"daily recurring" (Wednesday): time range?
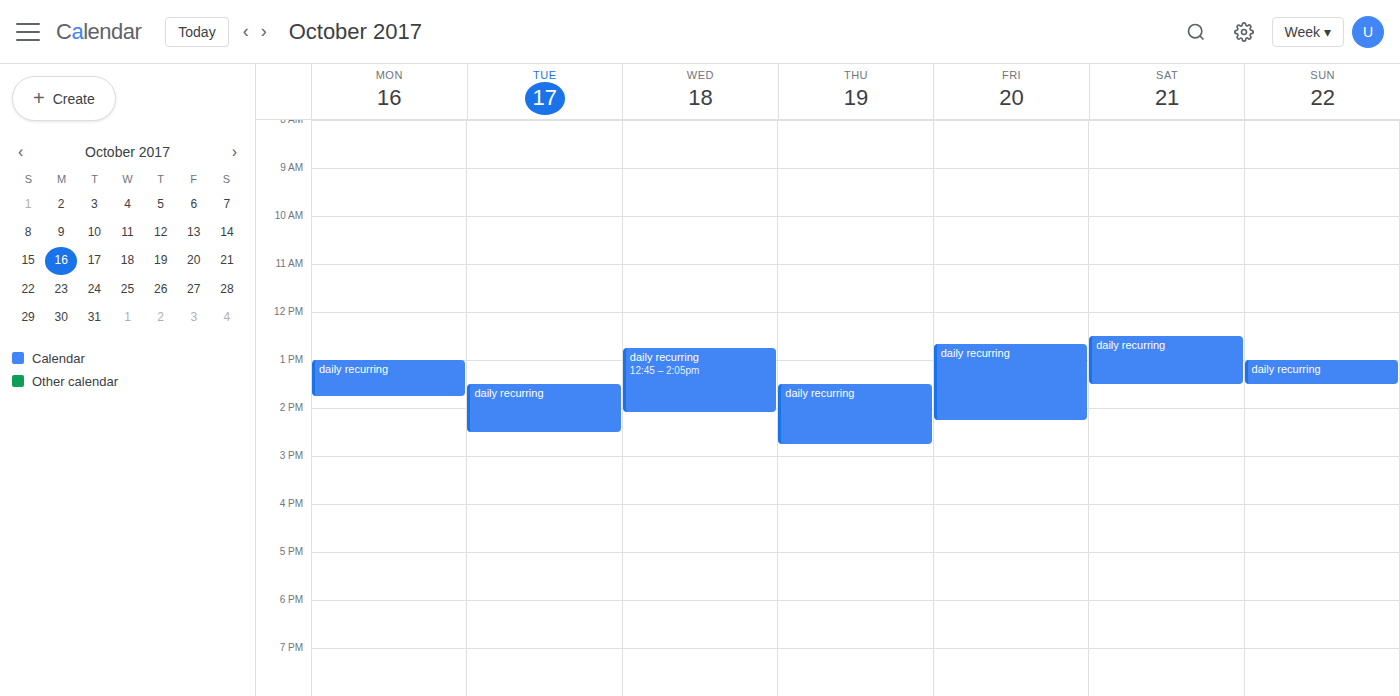
12:45 PM to 2:05 PM